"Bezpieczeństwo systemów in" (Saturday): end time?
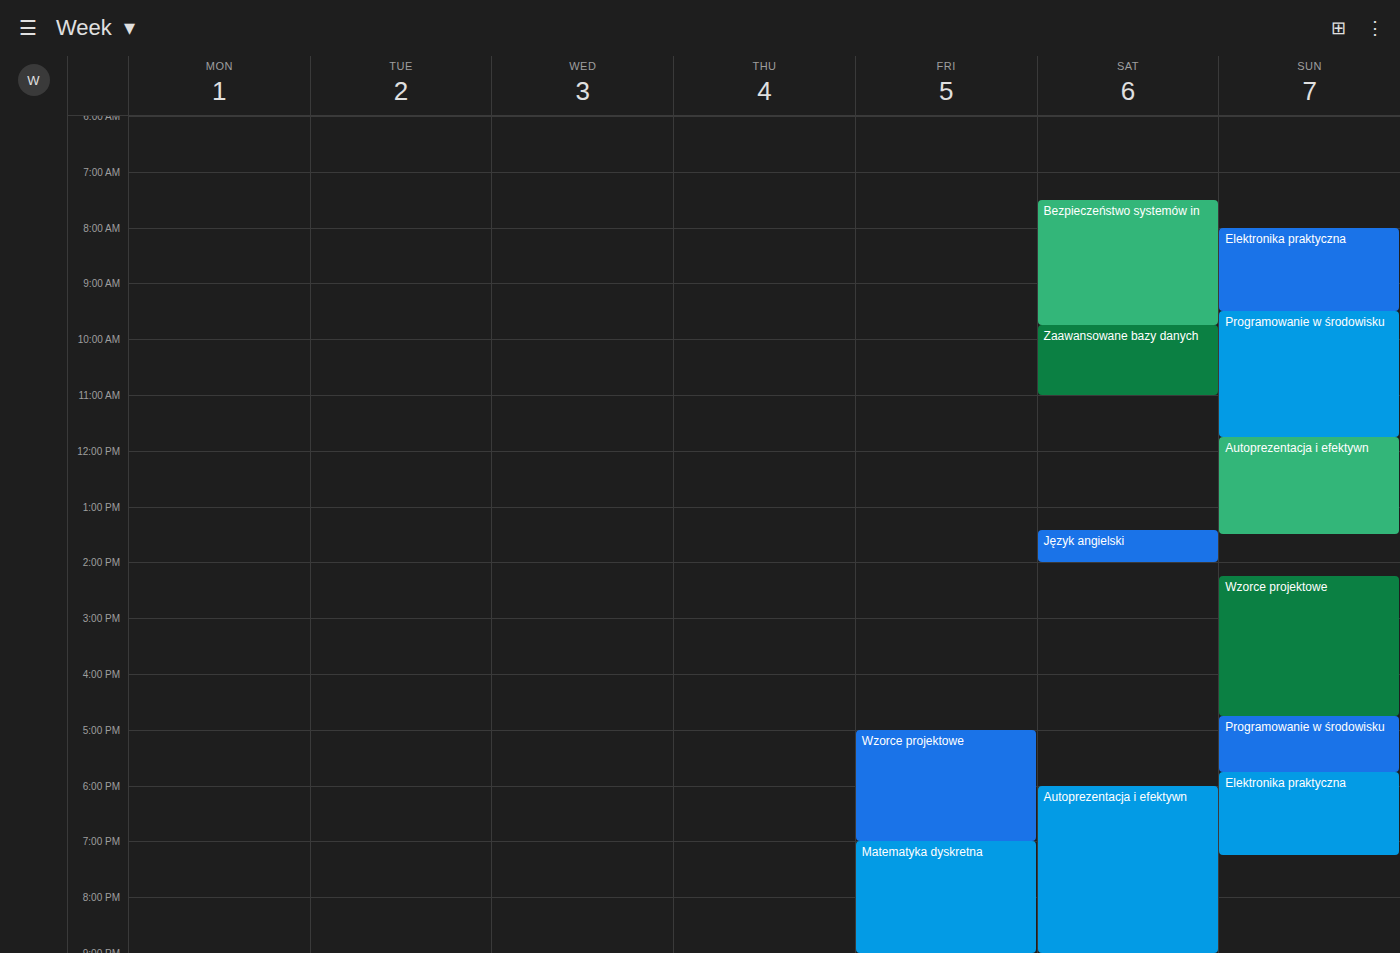
9:45 AM